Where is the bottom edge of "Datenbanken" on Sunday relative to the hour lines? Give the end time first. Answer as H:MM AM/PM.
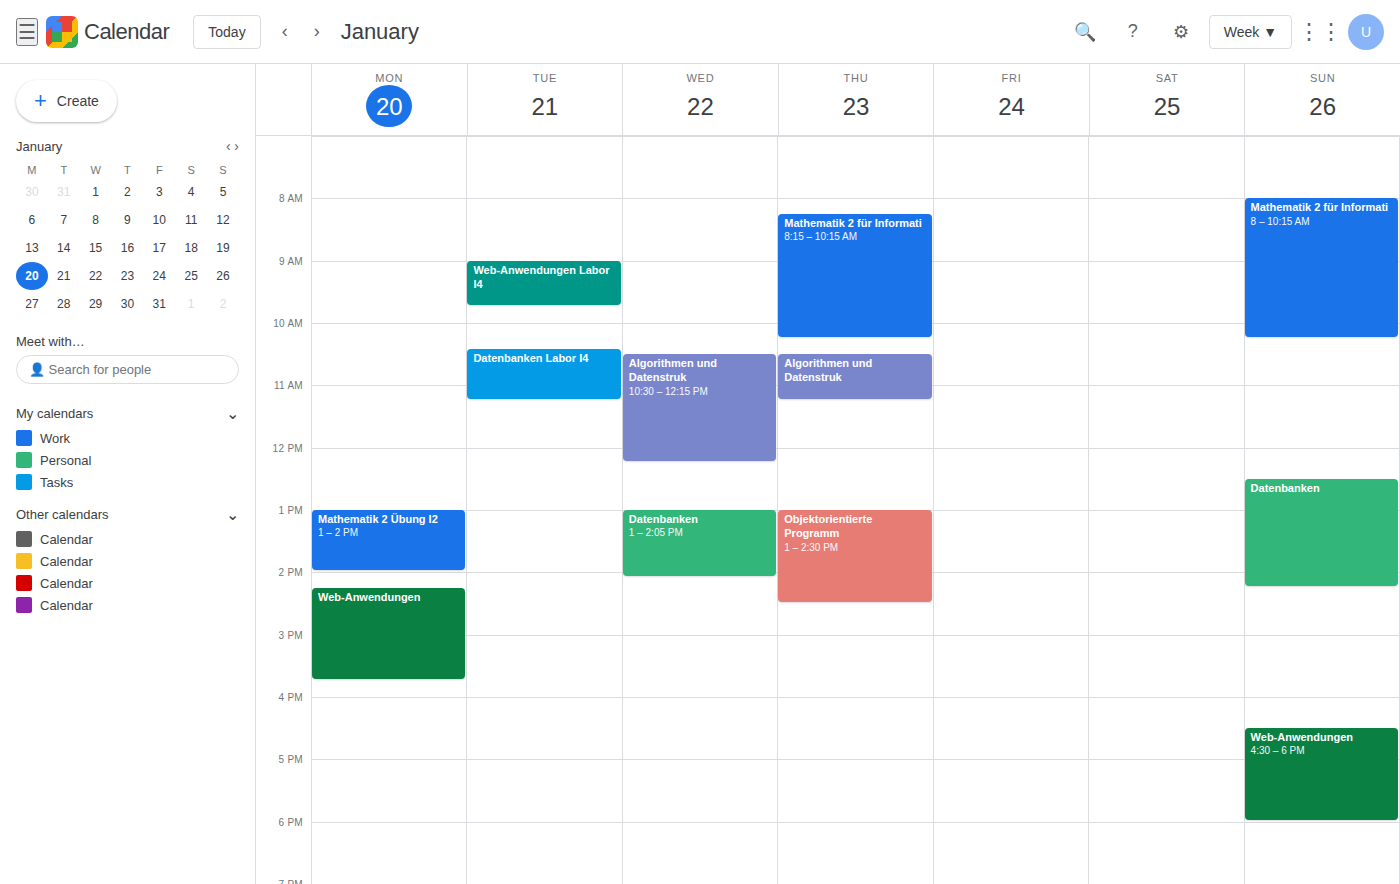
2:15 PM -- neither: a quarter of the way from the 2 PM line to the 3 PM line.